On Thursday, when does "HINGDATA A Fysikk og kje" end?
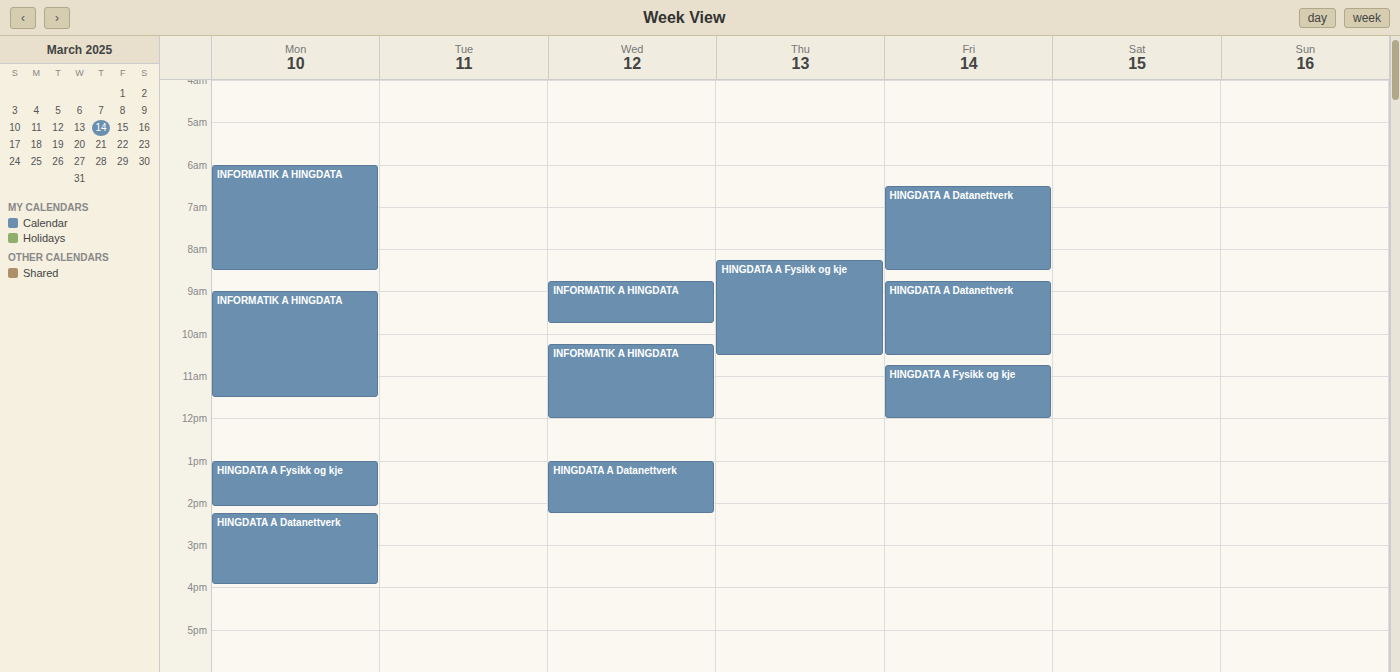
10:30 AM